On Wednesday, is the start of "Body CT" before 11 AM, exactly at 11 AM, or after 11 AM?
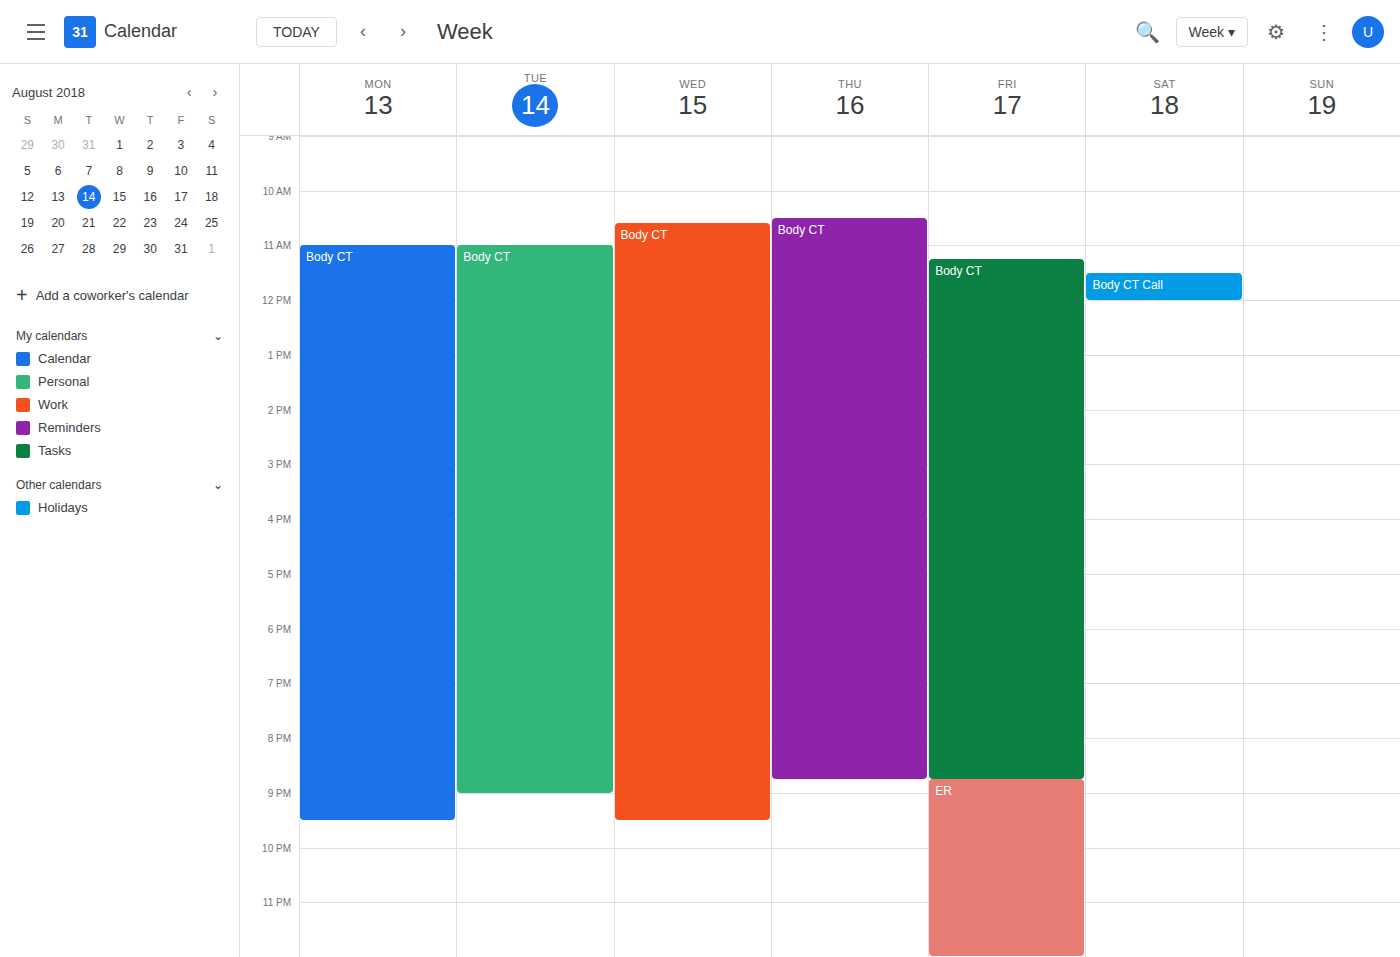
10:35 AM -- before 11 AM, 25 minutes above the 11 AM line.